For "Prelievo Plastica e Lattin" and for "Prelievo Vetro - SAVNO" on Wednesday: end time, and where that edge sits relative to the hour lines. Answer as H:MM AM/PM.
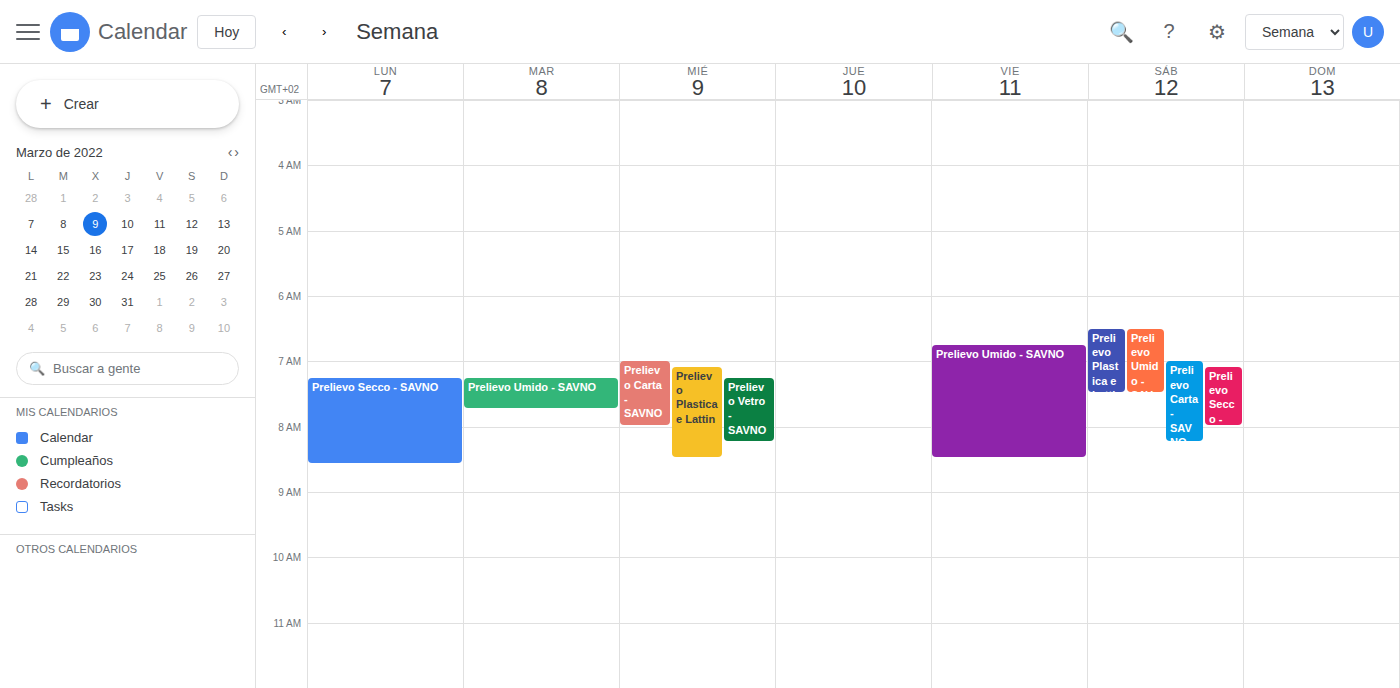
"Prelievo Plastica e Lattin": 8:30 AM, halfway between the 8 AM and 9 AM lines. "Prelievo Vetro - SAVNO": 8:15 AM, neither: a quarter of the way from the 8 AM line to the 9 AM line.